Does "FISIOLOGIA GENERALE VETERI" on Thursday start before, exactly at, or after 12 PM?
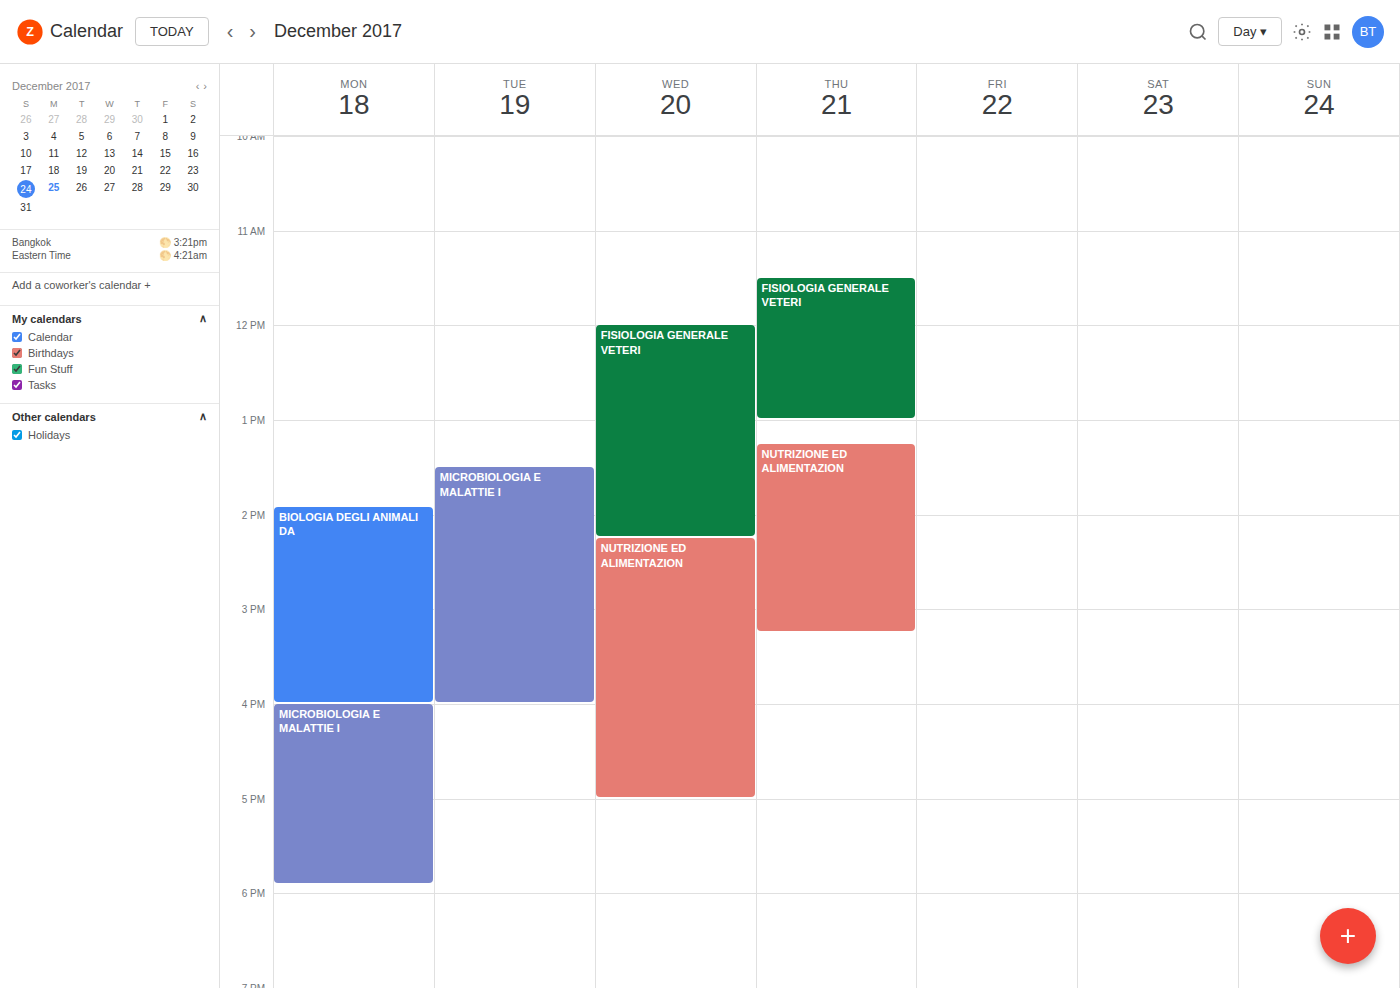
11:30 AM -- before 12 PM, 30 minutes above the 12 PM line.